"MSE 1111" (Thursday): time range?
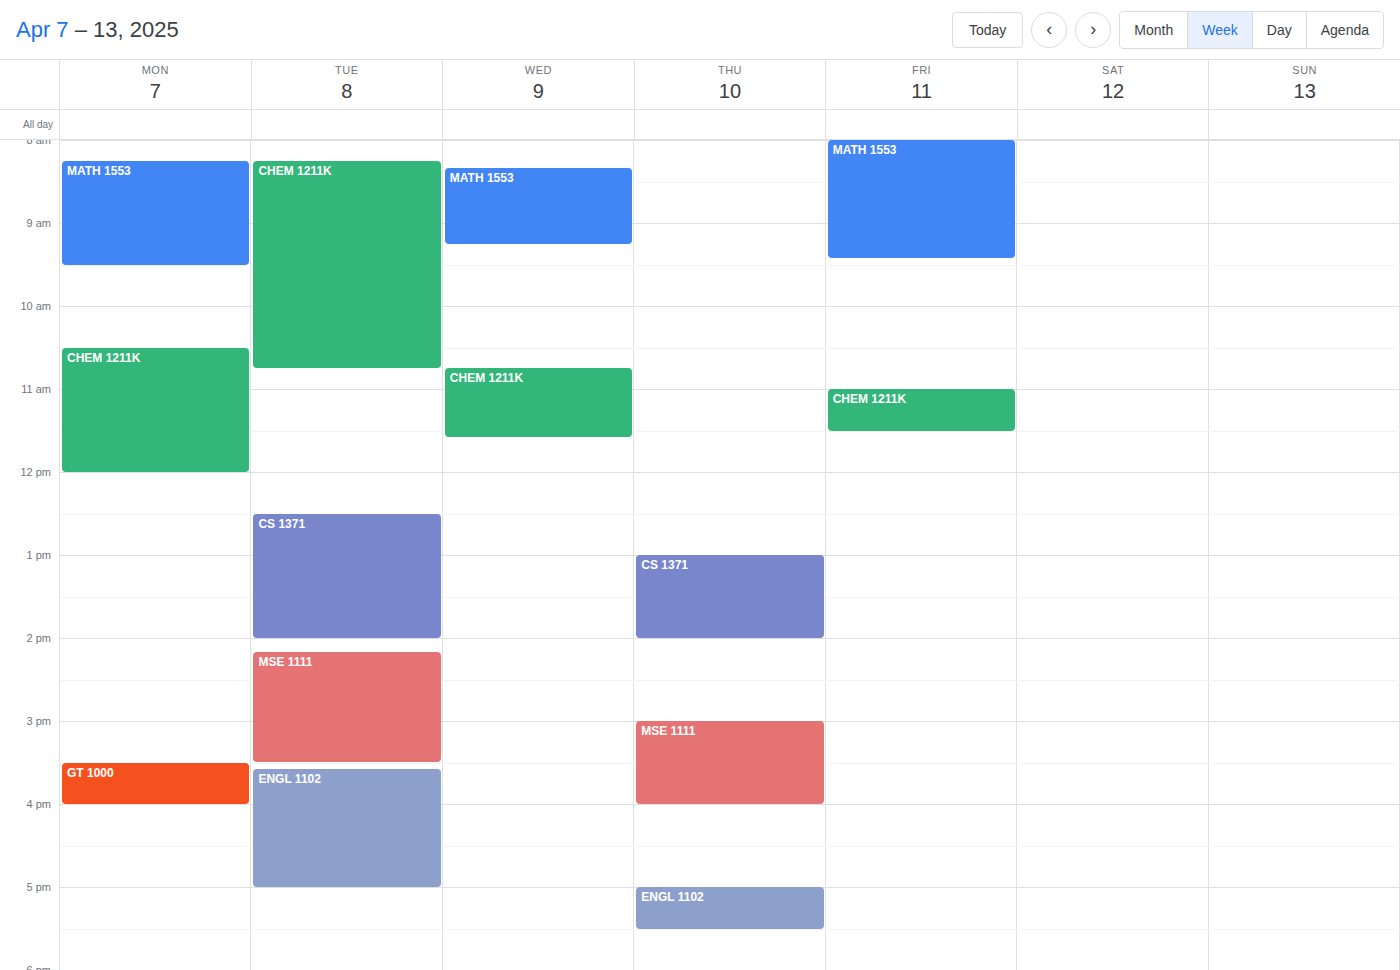
3:00 PM to 4:00 PM